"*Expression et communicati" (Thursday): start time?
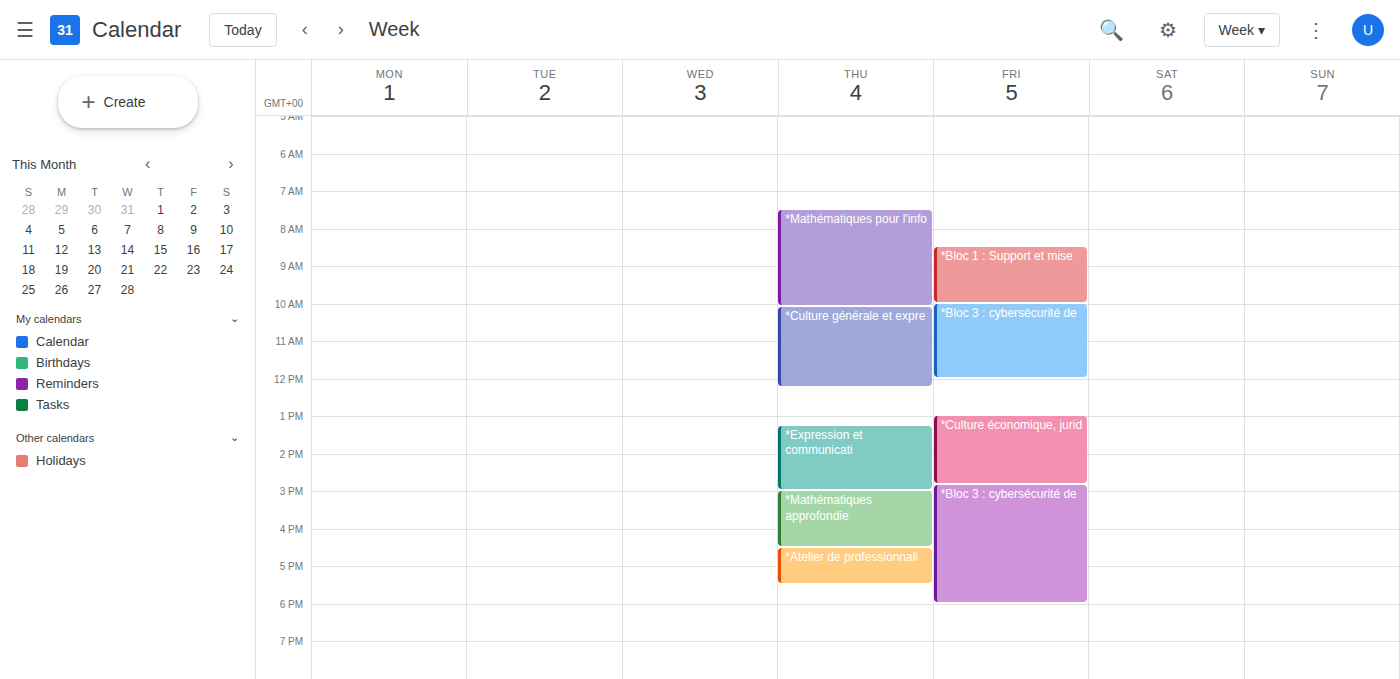
1:15 PM